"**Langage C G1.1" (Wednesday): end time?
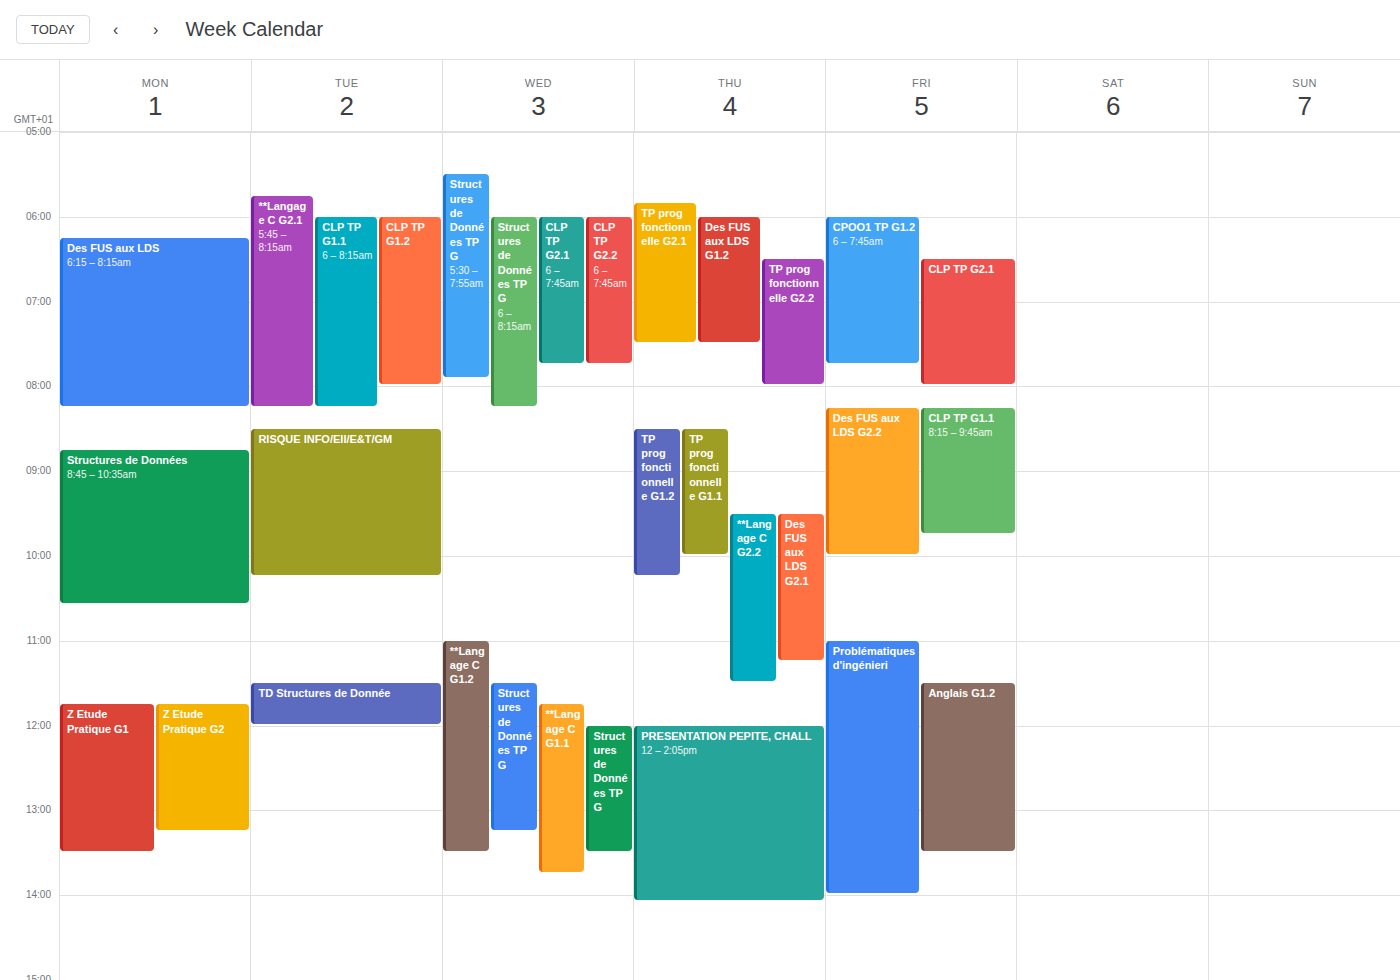
13:45